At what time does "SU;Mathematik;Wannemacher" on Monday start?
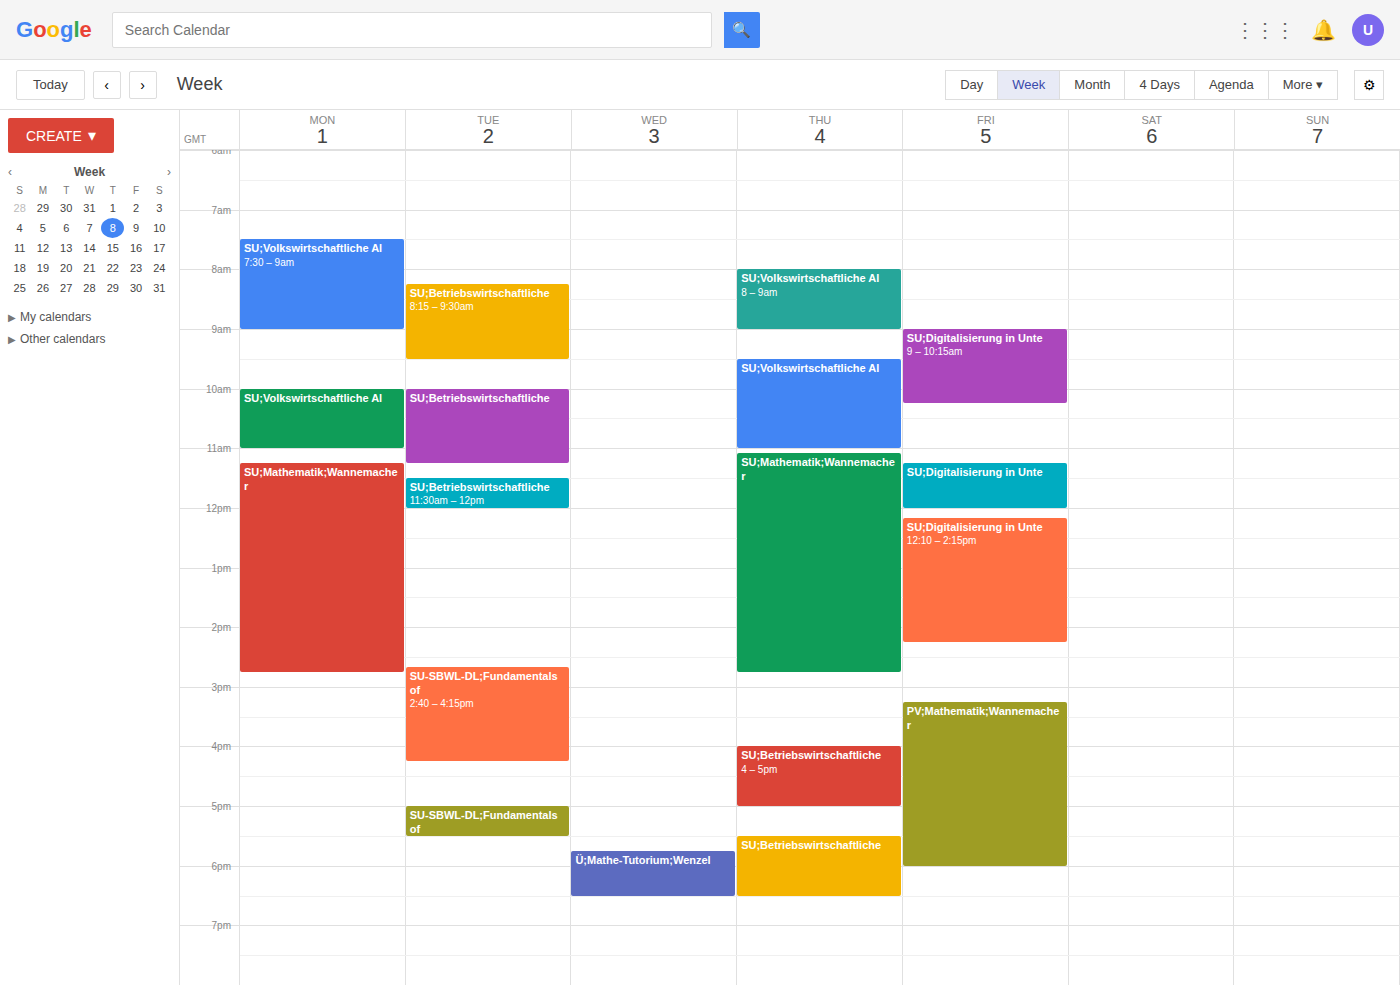
11:15 AM